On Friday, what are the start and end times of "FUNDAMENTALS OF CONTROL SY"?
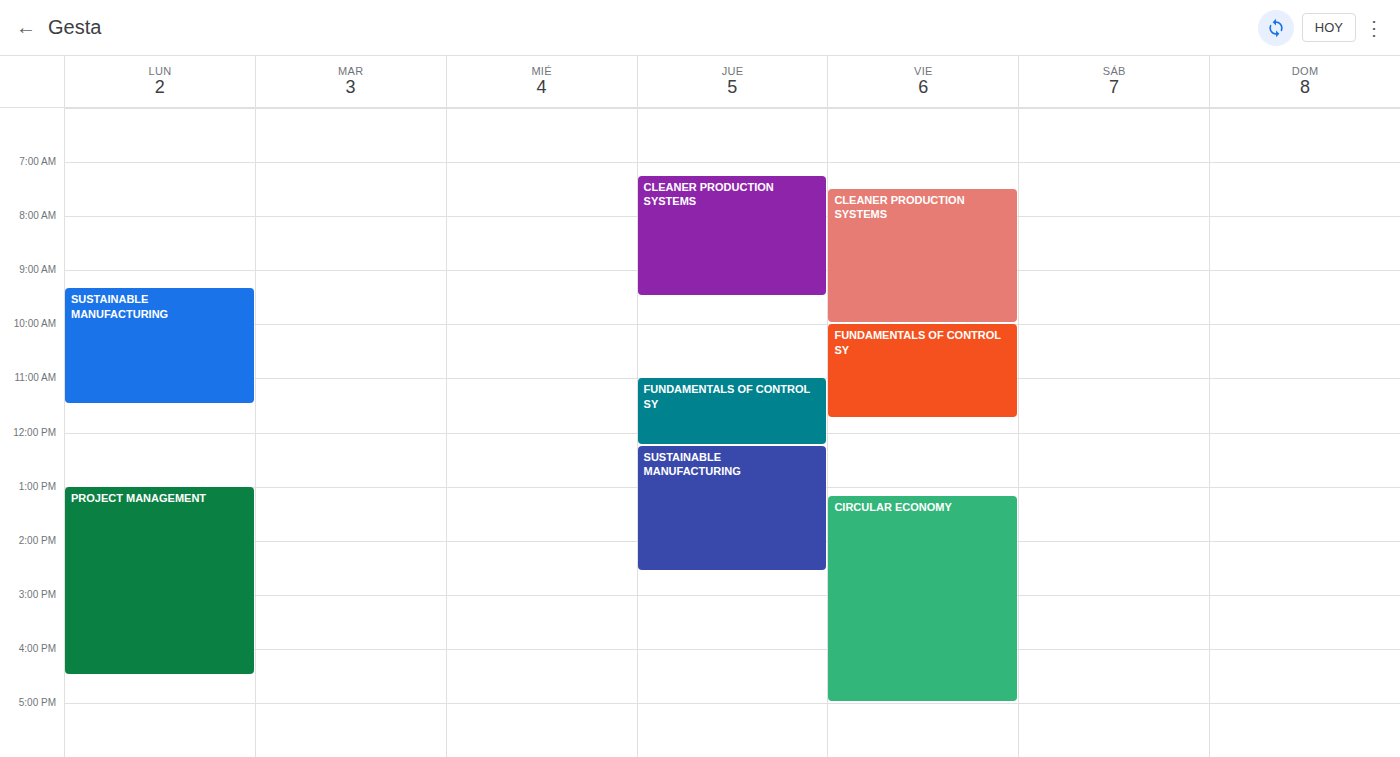
10:00 AM to 11:45 AM